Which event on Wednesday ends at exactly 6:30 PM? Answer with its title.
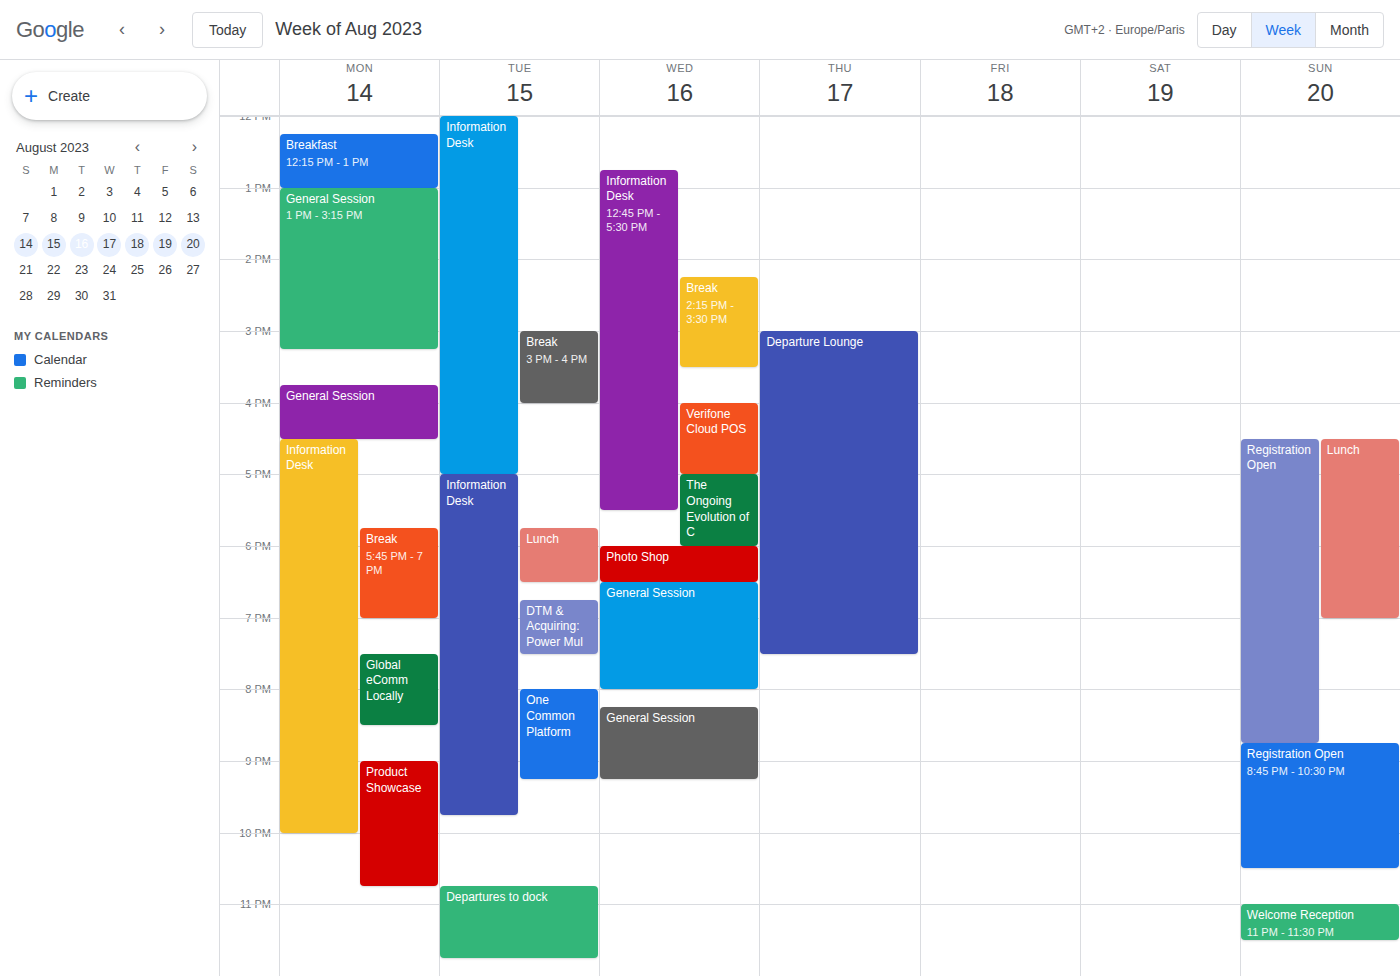
"Photo Shop"